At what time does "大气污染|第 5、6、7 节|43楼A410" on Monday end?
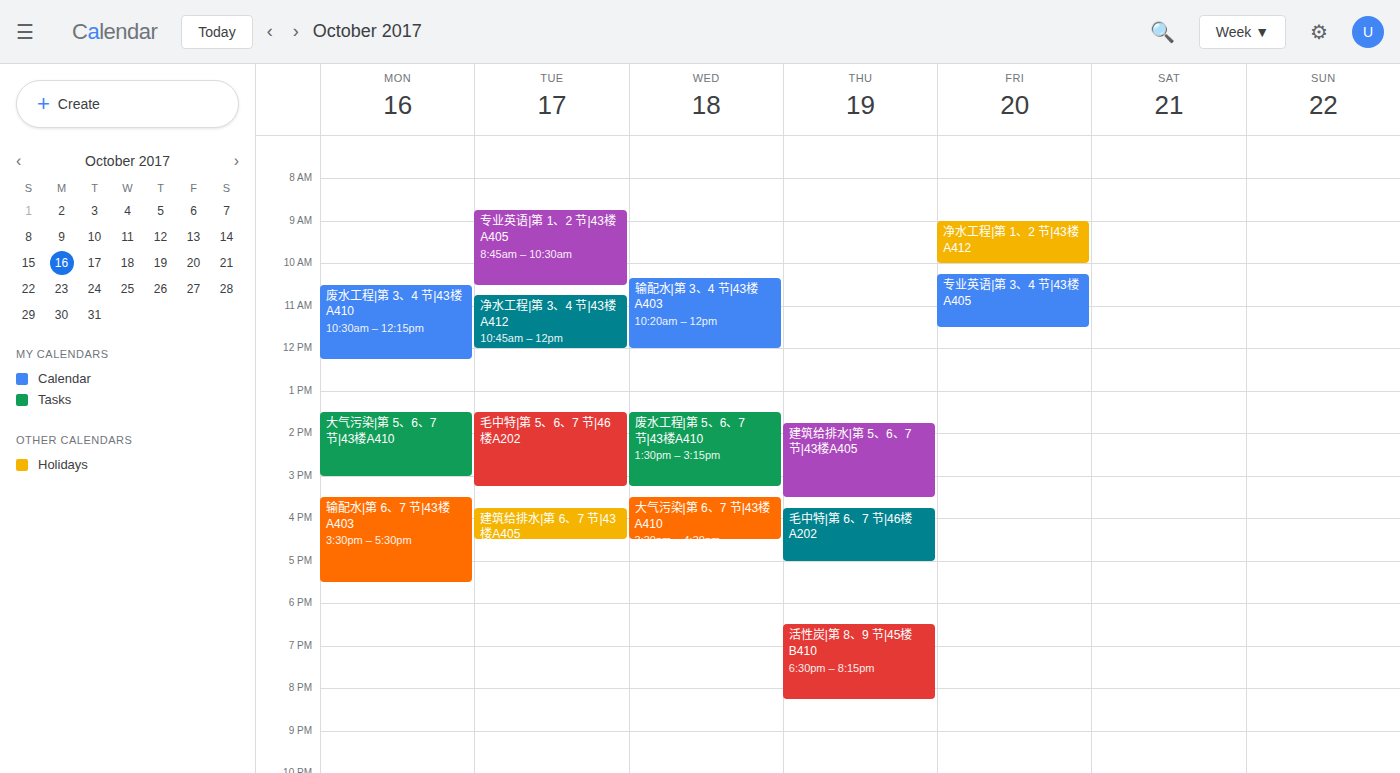
3:00 PM